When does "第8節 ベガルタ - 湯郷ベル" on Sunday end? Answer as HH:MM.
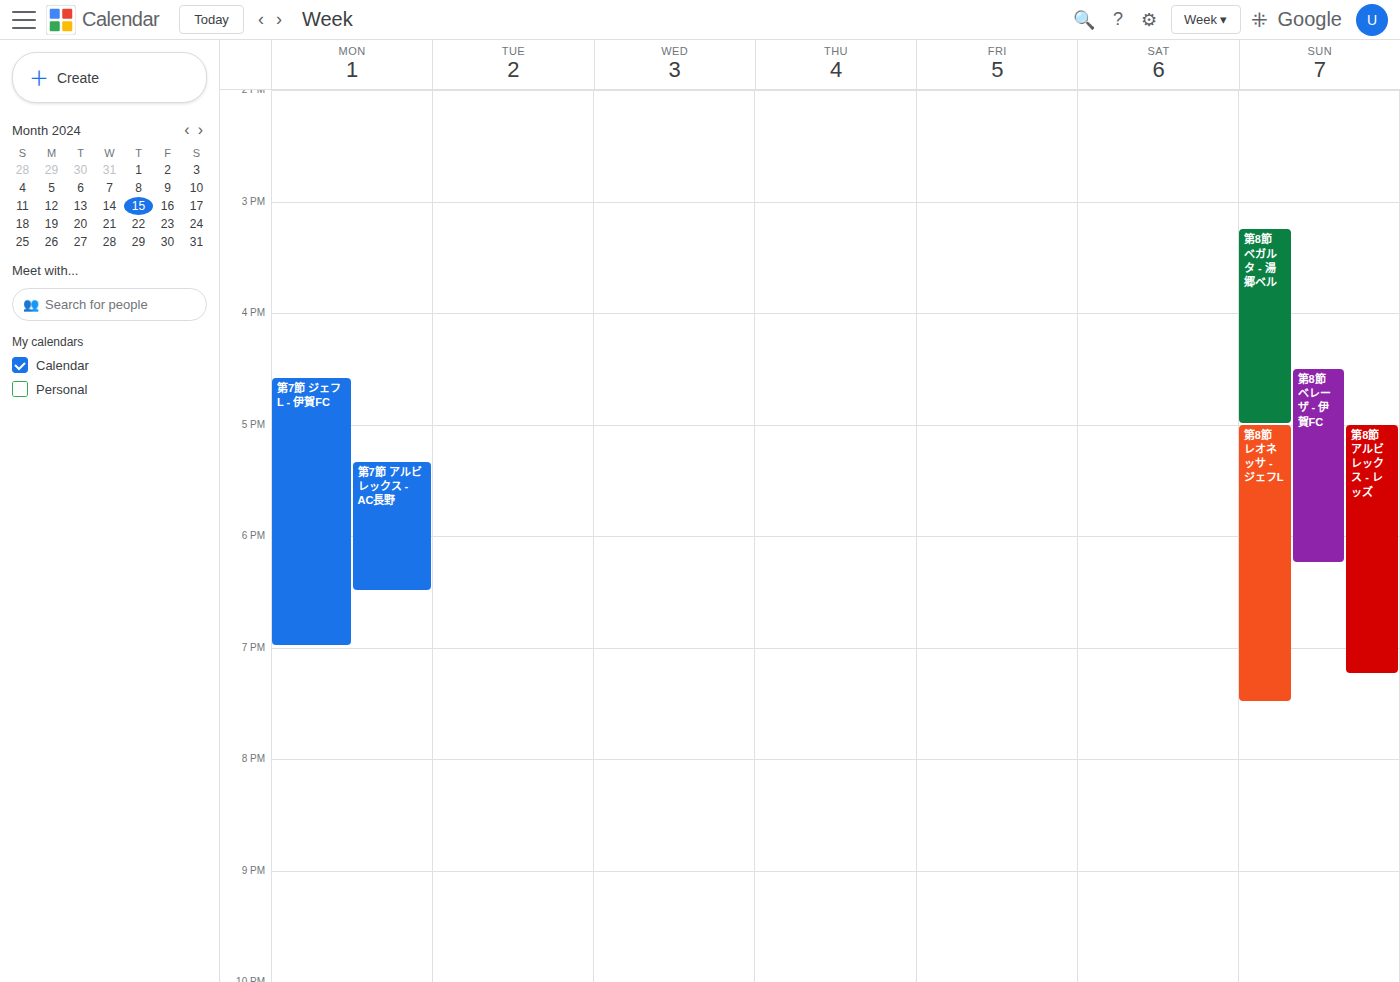
17:00